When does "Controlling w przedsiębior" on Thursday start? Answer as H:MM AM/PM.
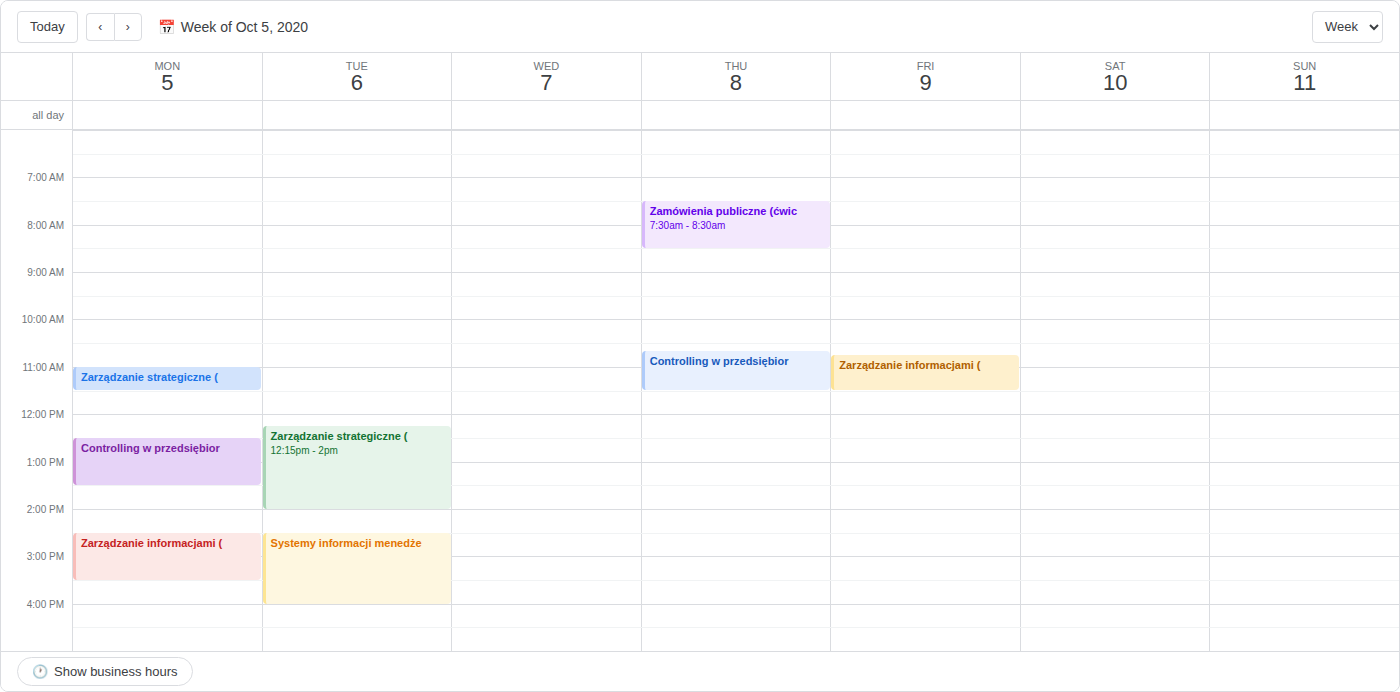
10:40 AM